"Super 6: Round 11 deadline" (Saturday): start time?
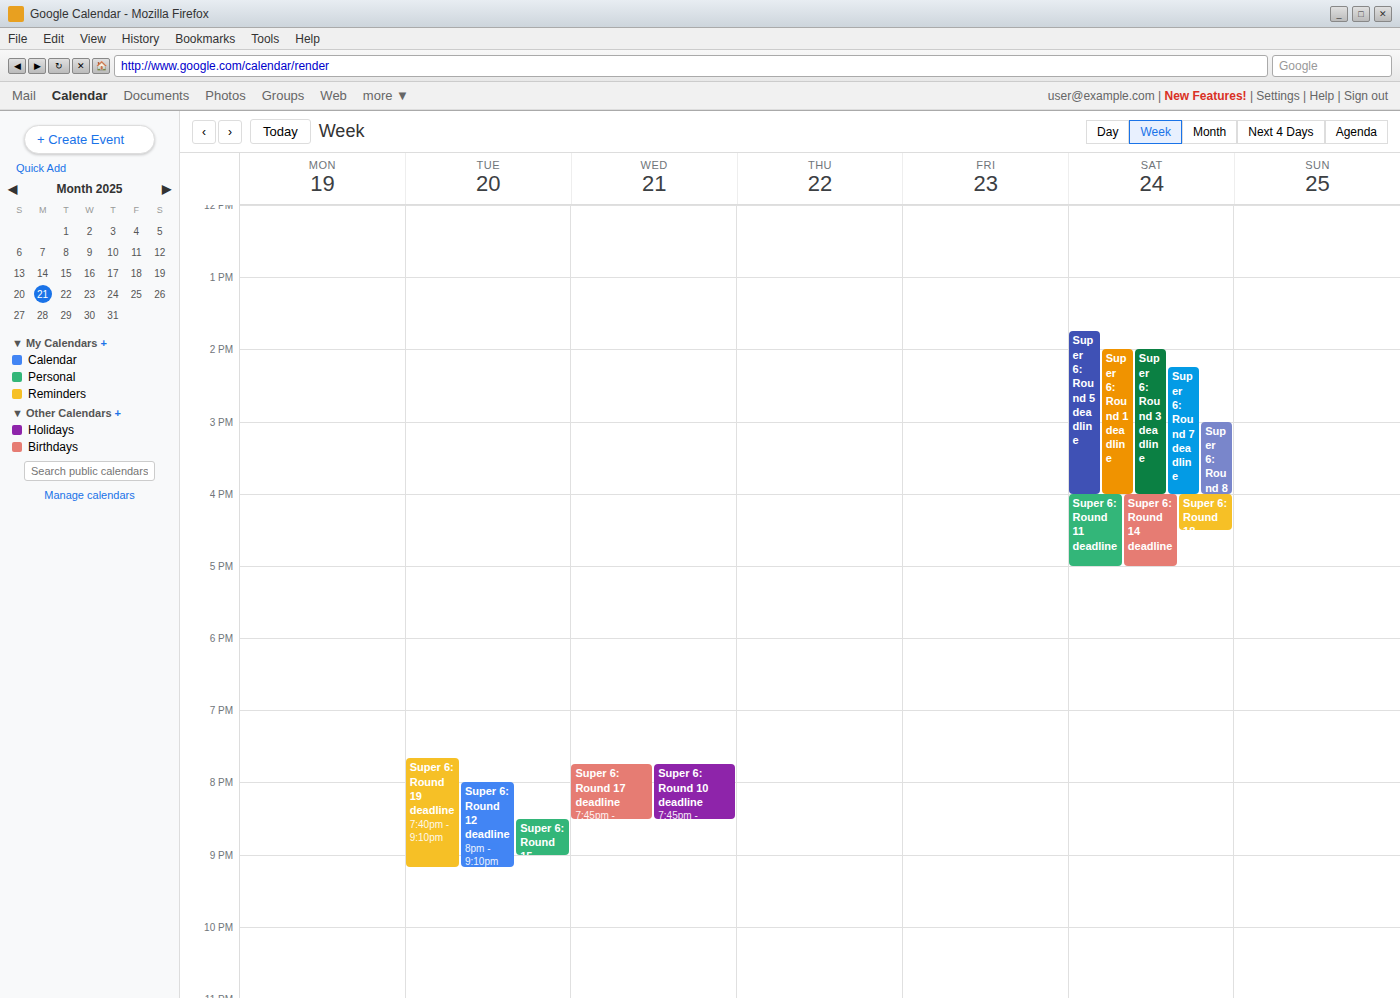
16:00